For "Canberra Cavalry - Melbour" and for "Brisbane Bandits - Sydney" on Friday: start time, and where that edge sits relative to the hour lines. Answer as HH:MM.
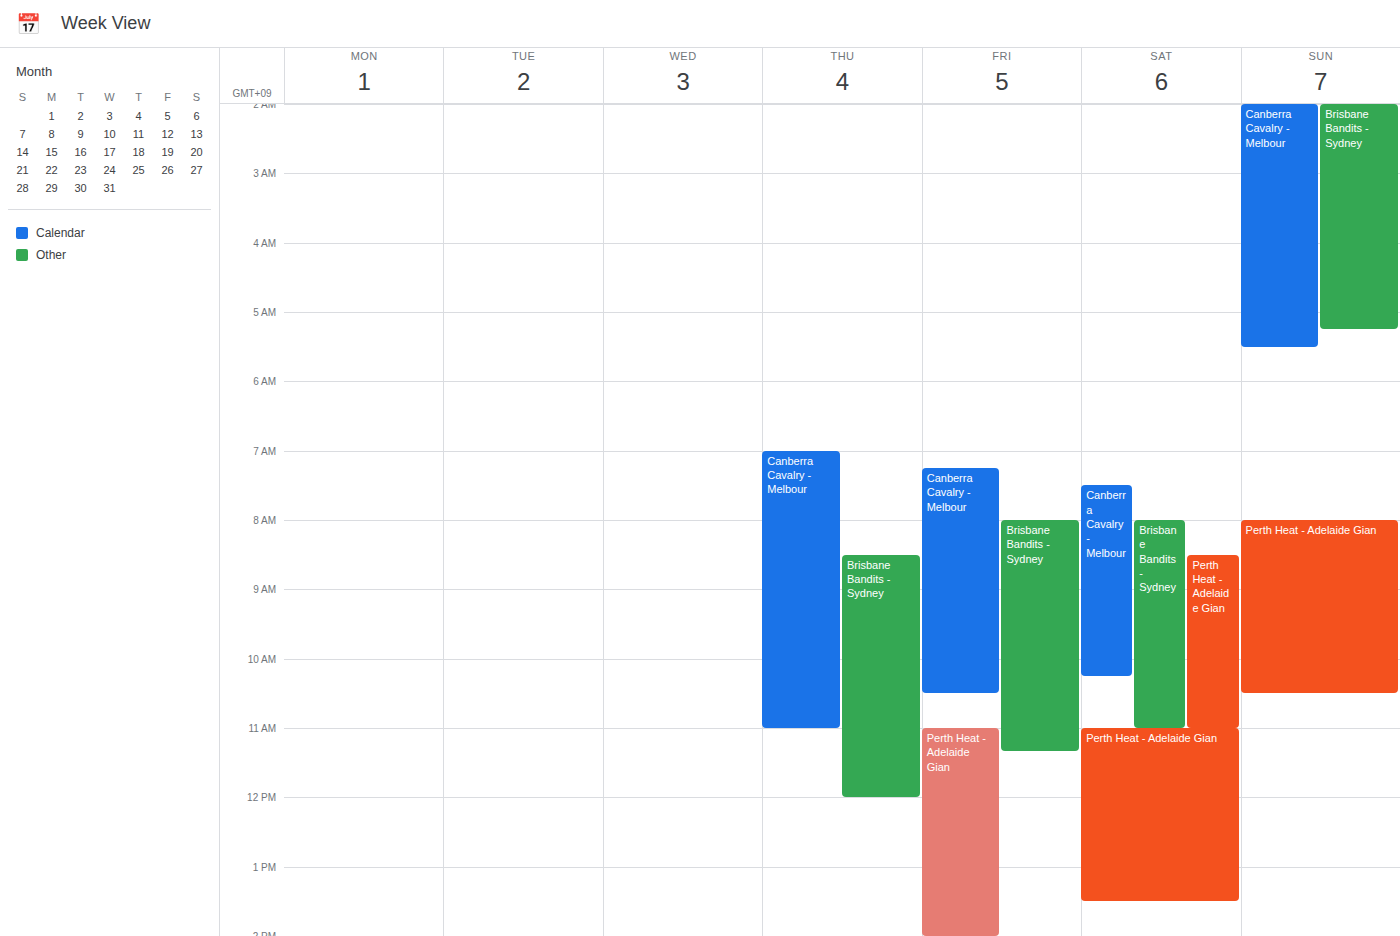
"Canberra Cavalry - Melbour": 07:15, neither: a quarter of the way from the 07:00 line to the 08:00 line. "Brisbane Bandits - Sydney": 08:00, exactly on the 08:00 line.